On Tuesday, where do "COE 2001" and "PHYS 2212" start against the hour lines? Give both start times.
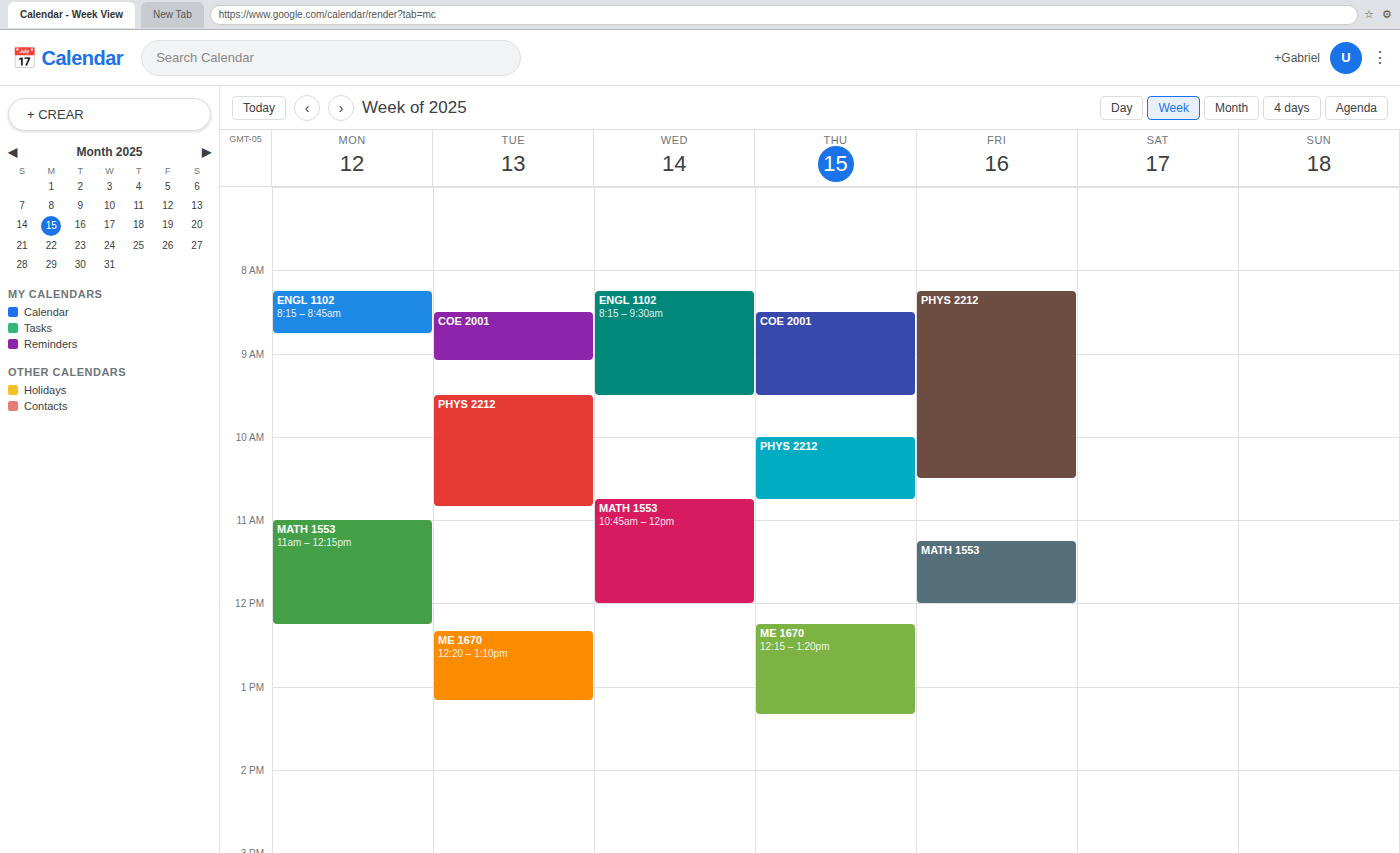
"COE 2001": 8:30 AM, halfway between the 8 AM and 9 AM lines. "PHYS 2212": 9:30 AM, halfway between the 9 AM and 10 AM lines.